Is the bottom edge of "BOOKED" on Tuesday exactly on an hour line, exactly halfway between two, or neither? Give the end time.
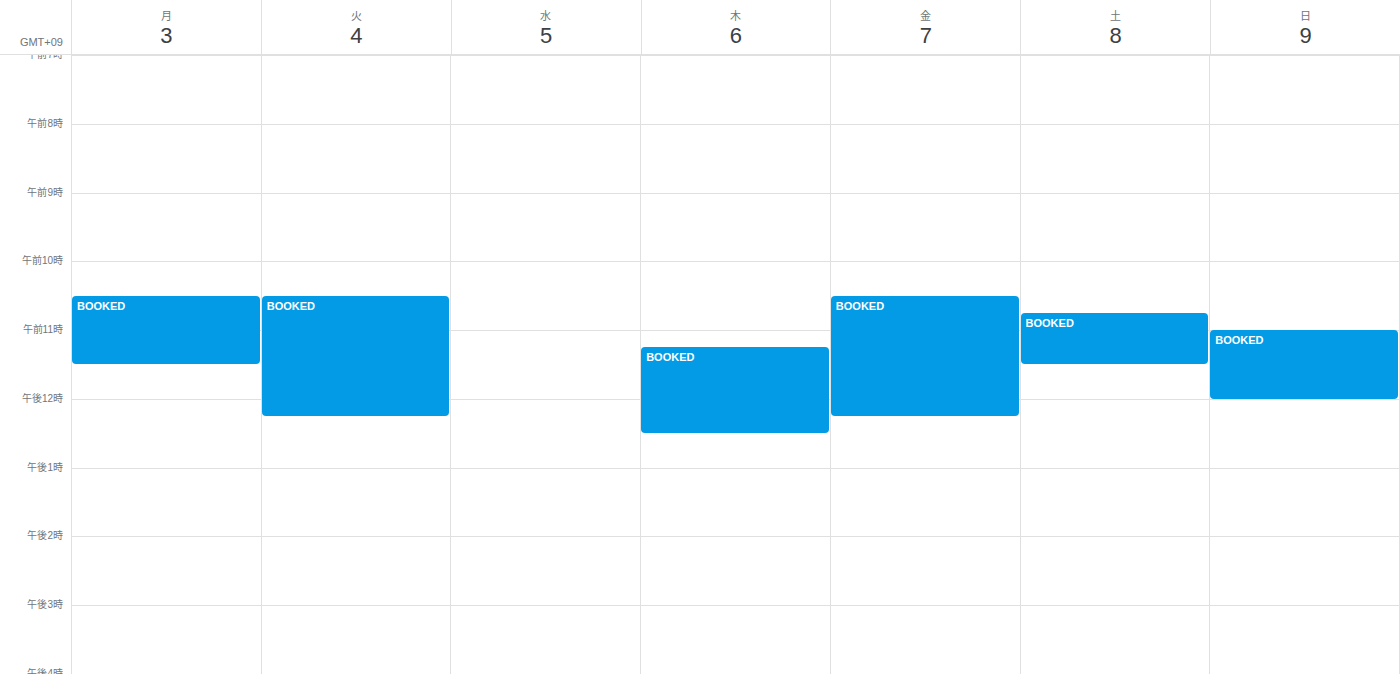
12:15 PM -- neither: a quarter of the way from the 12 PM line to the 1 PM line.